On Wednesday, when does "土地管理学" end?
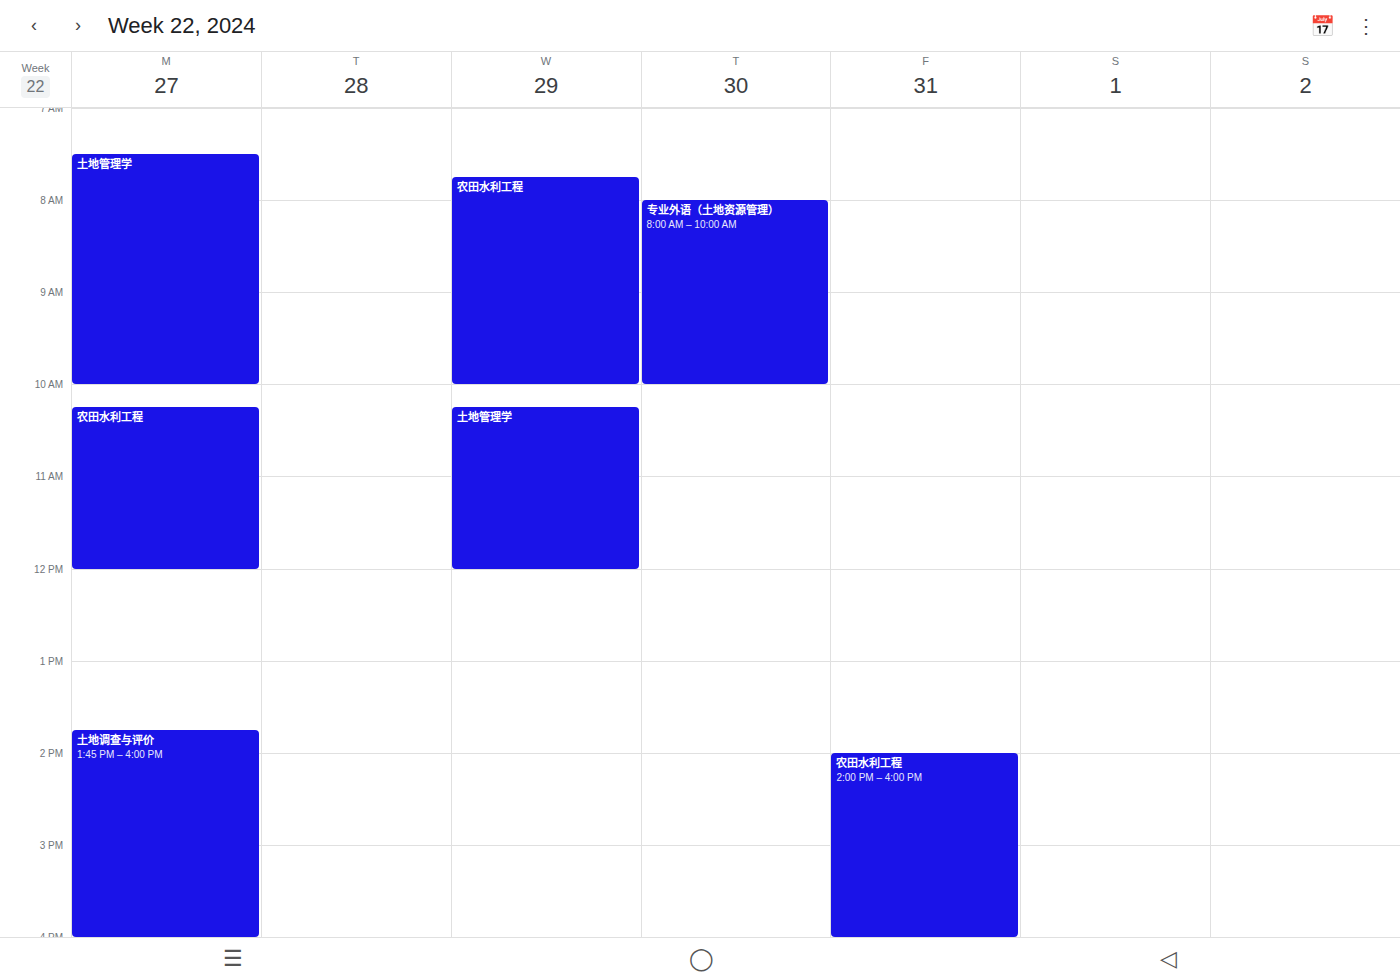
12:00